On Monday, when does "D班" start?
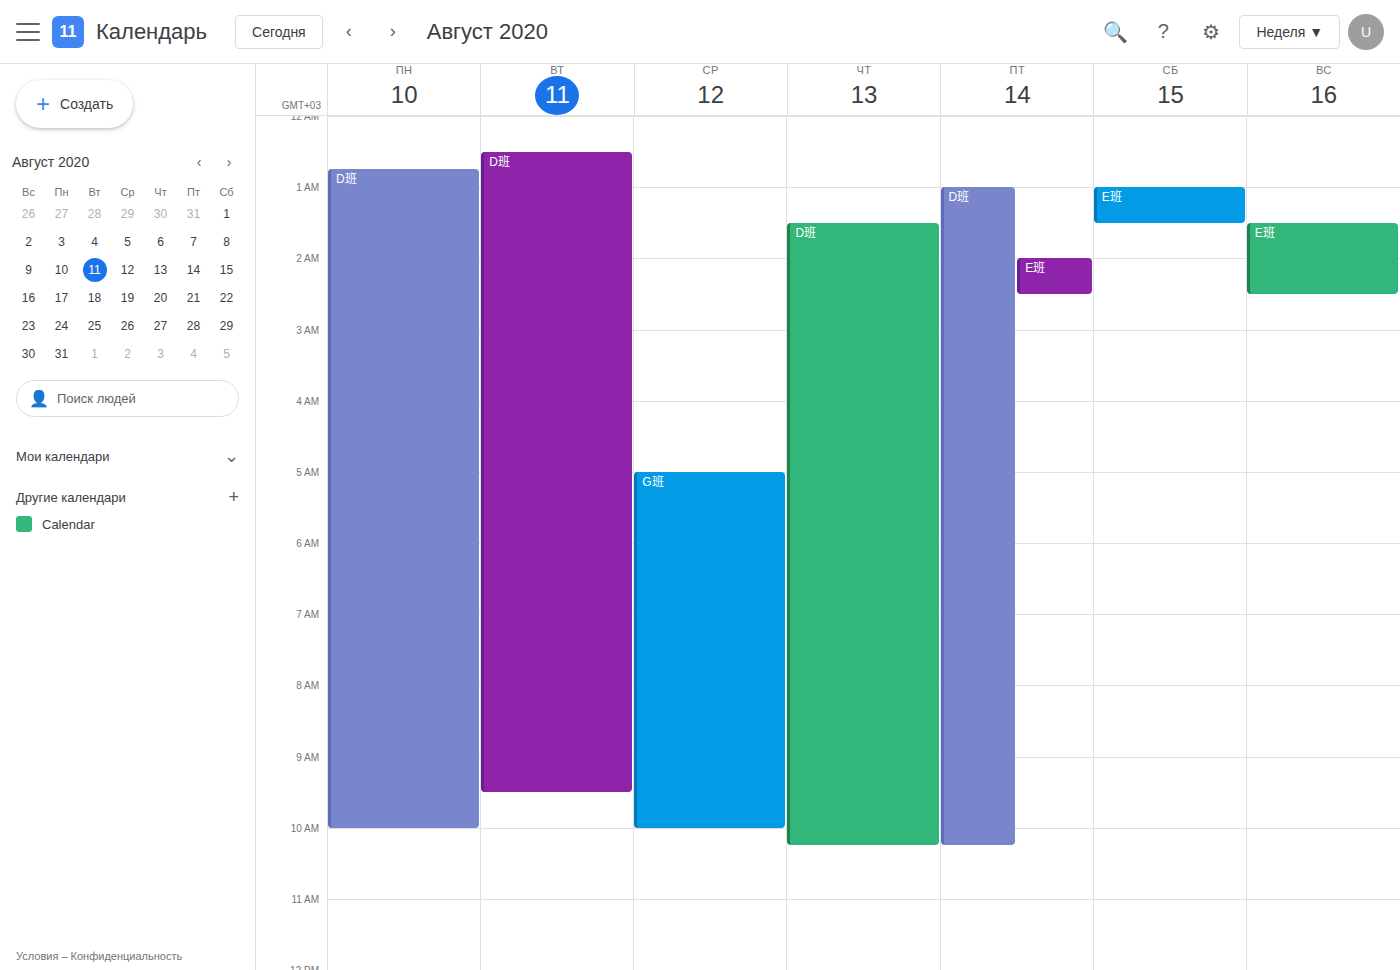
12:45 AM